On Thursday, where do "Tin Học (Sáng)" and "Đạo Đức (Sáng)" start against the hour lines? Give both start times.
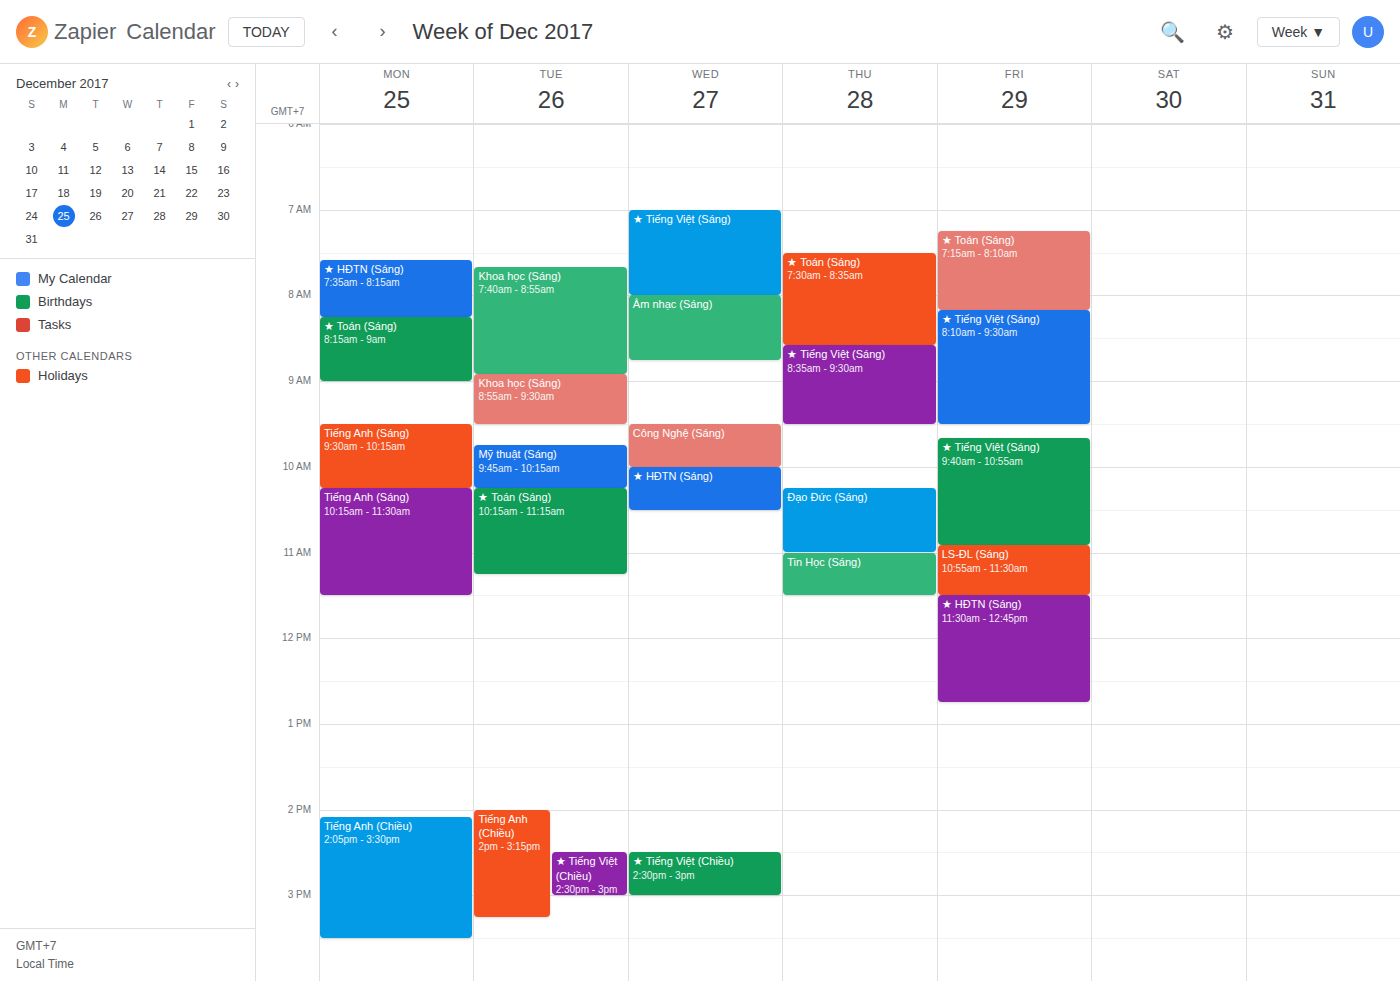
"Tin Học (Sáng)": 11:00 AM, exactly on the 11 AM line. "Đạo Đức (Sáng)": 10:15 AM, neither: a quarter of the way from the 10 AM line to the 11 AM line.